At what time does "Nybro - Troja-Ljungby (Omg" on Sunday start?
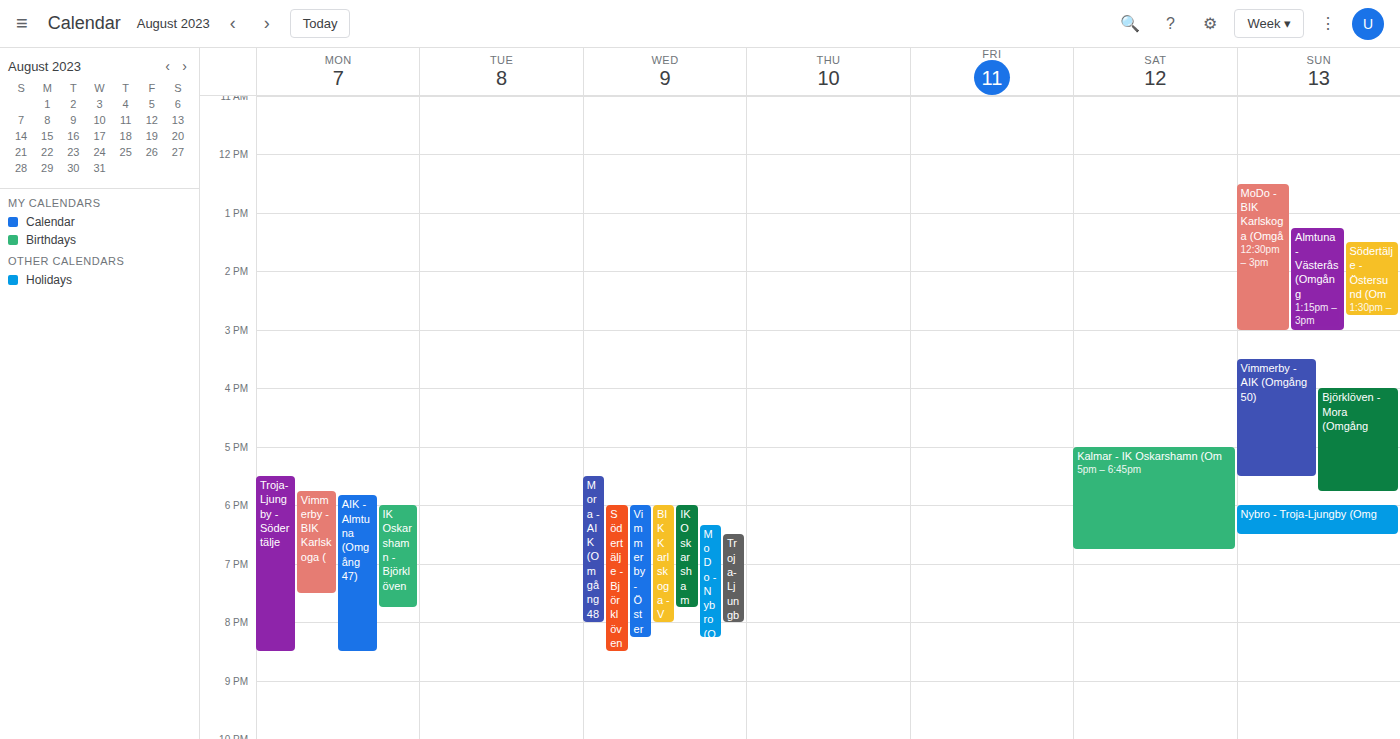
6:00 PM